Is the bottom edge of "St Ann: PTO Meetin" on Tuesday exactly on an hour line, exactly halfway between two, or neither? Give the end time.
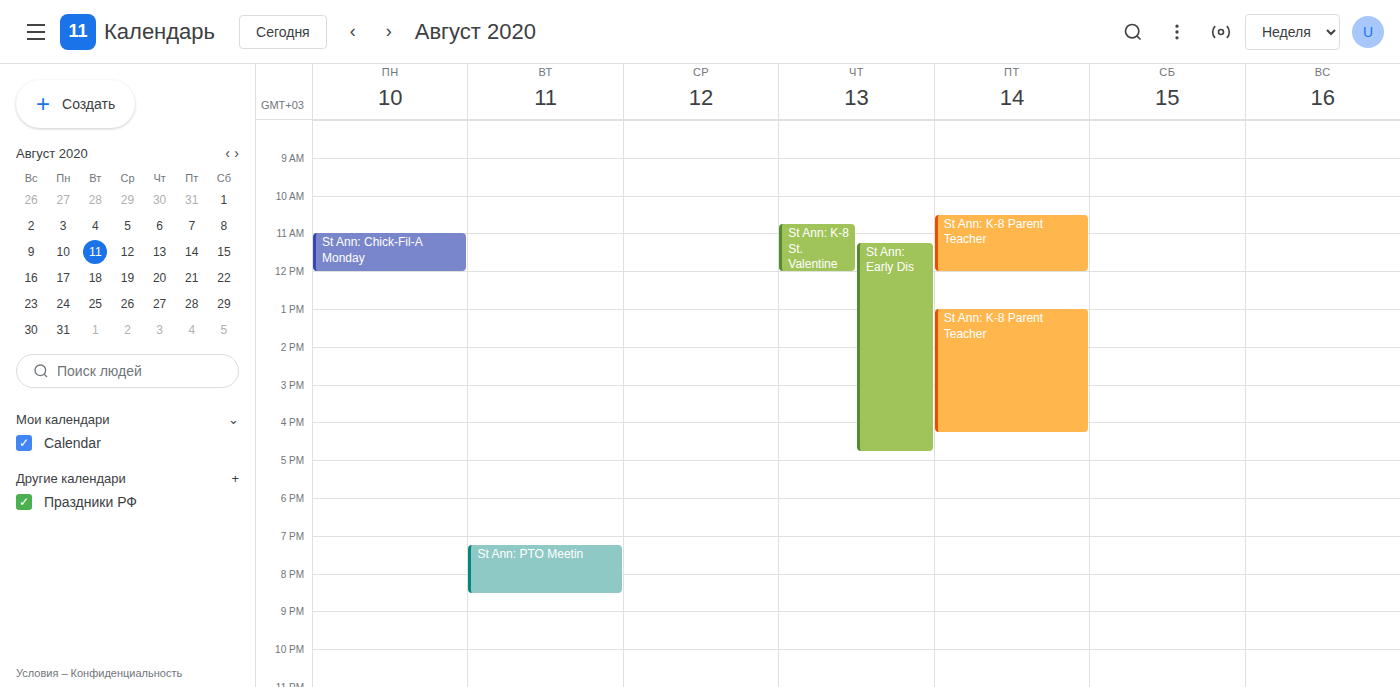
8:30 PM -- halfway between the 8 PM and 9 PM lines.